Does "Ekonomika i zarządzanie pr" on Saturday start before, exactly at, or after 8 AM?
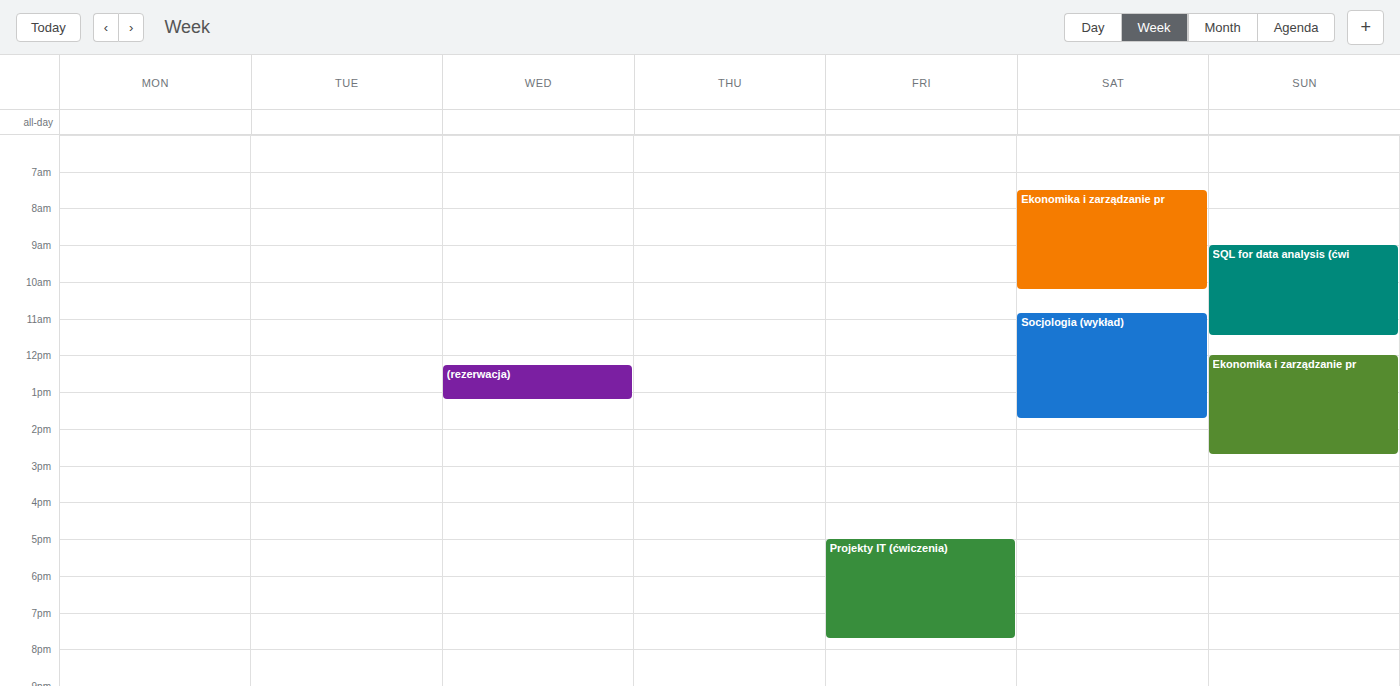
7:30 AM -- before 8 AM, 30 minutes above the 8 AM line.